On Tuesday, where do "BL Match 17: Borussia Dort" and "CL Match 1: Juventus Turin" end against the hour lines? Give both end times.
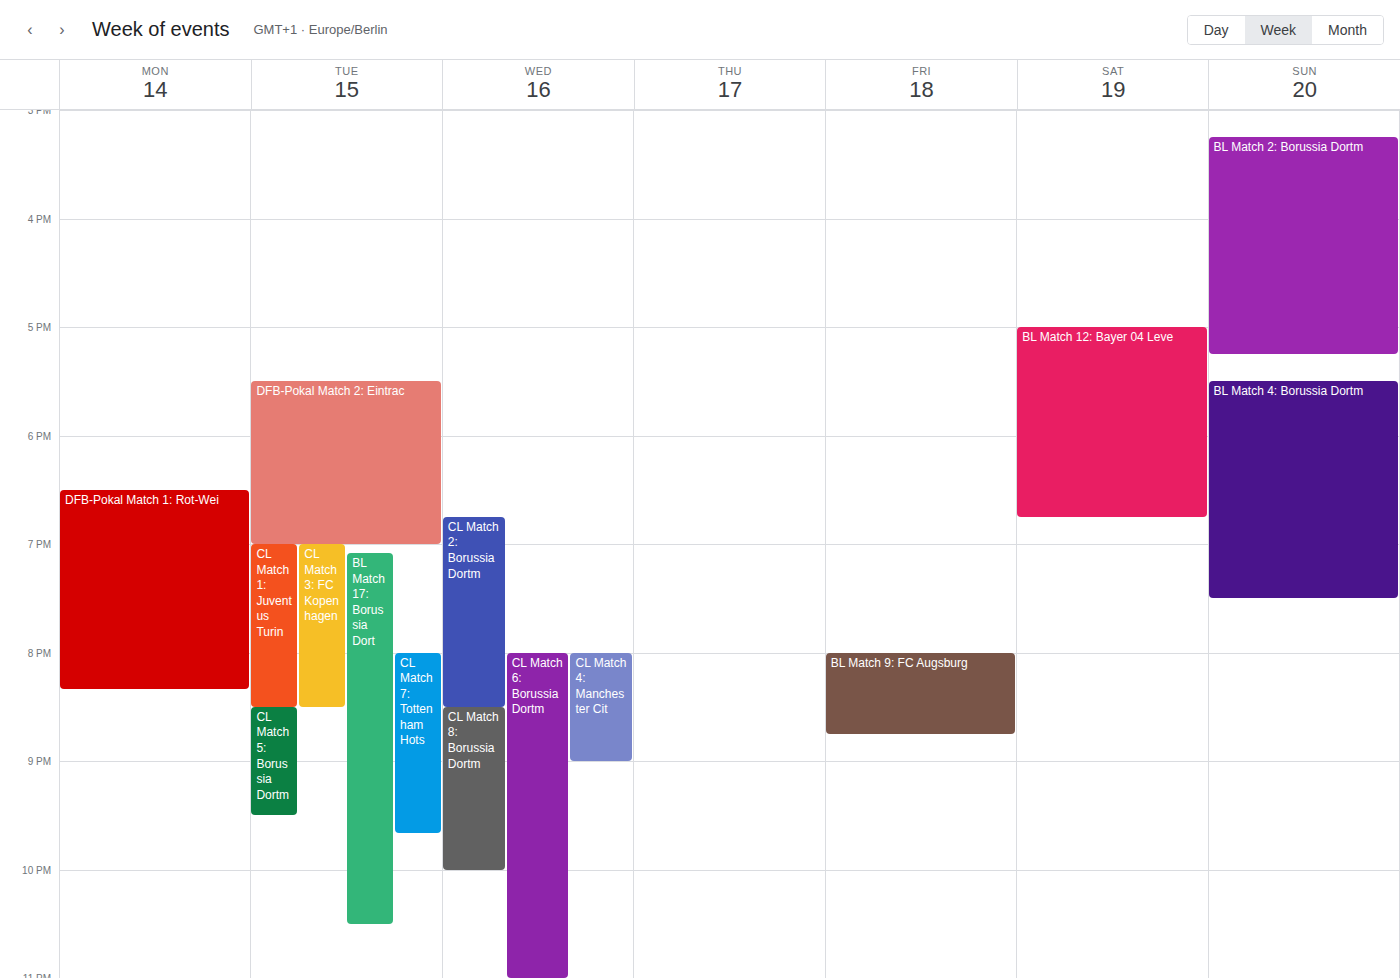
"BL Match 17: Borussia Dort": 10:30 PM, halfway between the 10 PM and 11 PM lines. "CL Match 1: Juventus Turin": 8:30 PM, halfway between the 8 PM and 9 PM lines.